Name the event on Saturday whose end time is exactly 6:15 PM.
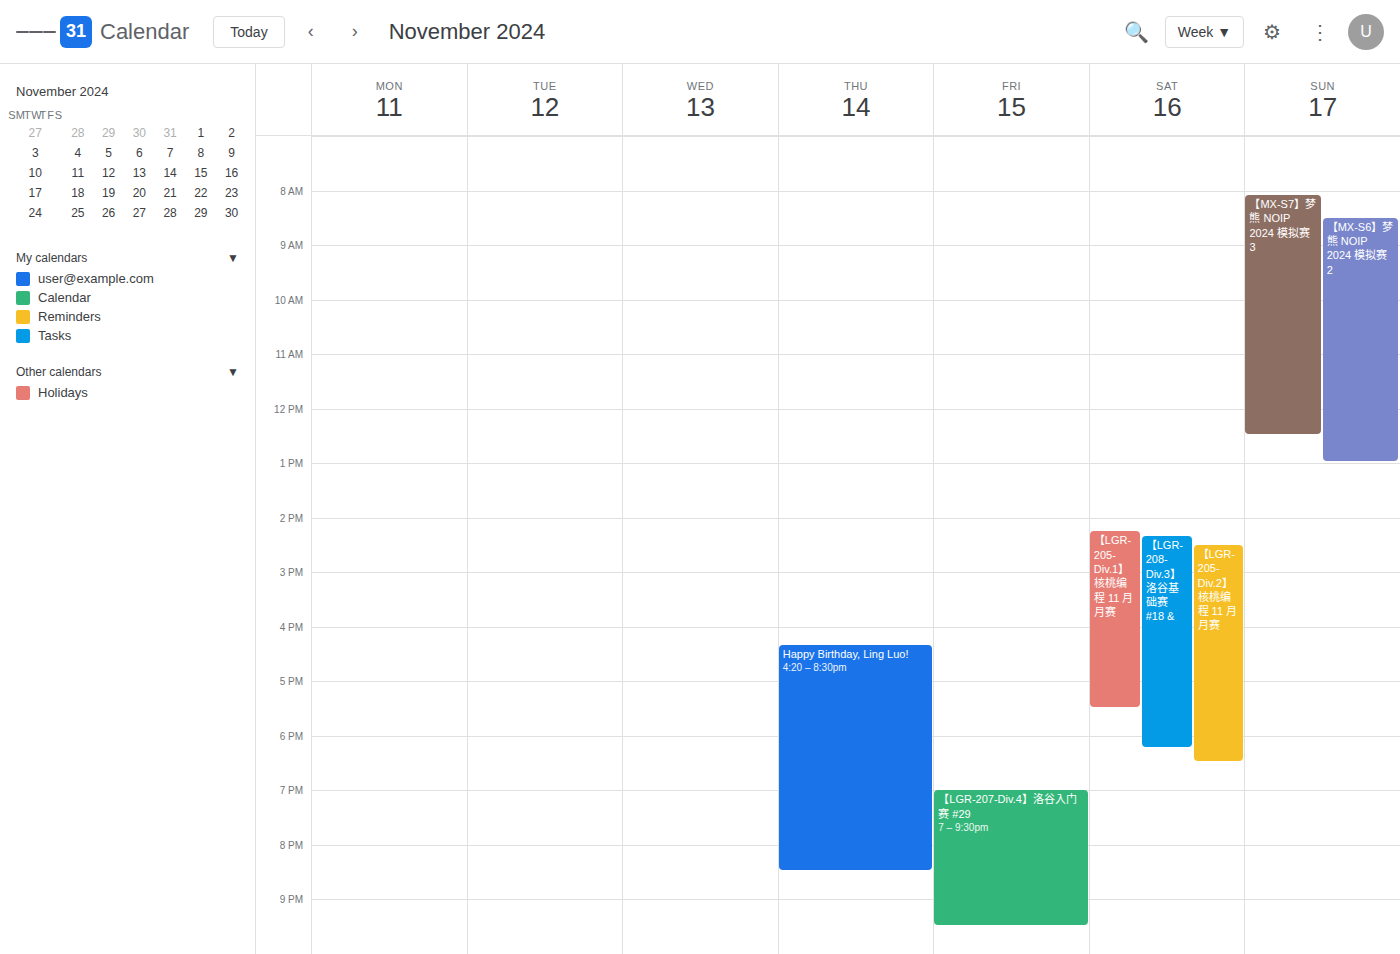
"【LGR-208-Div.3】洛谷基础赛 #18 &"